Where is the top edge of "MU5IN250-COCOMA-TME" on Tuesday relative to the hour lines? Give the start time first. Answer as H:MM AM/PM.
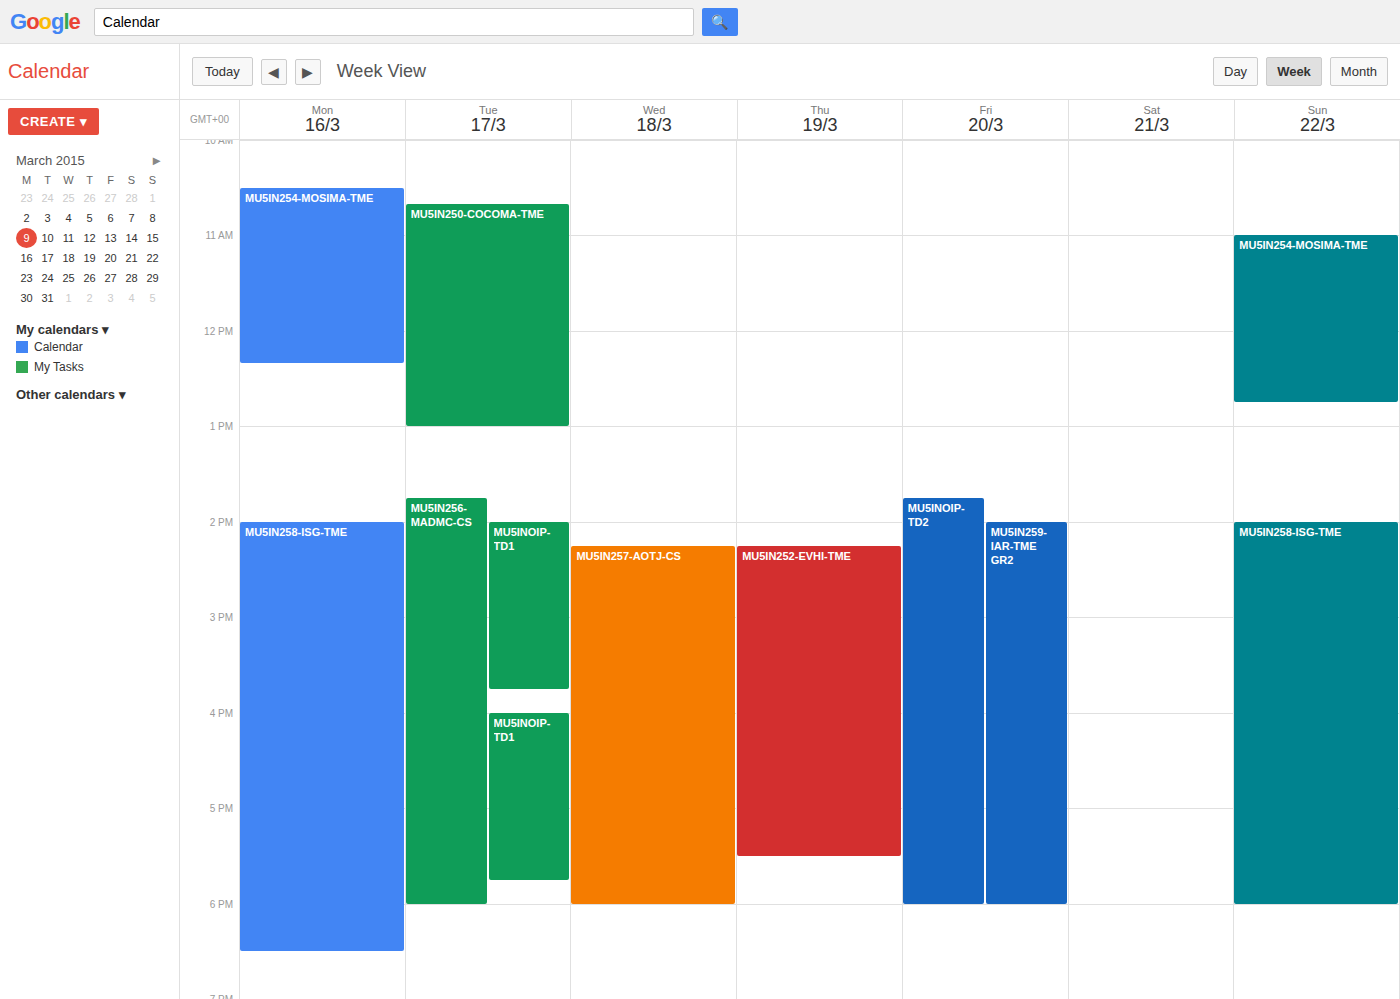
10:40 AM -- neither: 40 minutes below the 10 AM line and 20 minutes above the 11 AM line.